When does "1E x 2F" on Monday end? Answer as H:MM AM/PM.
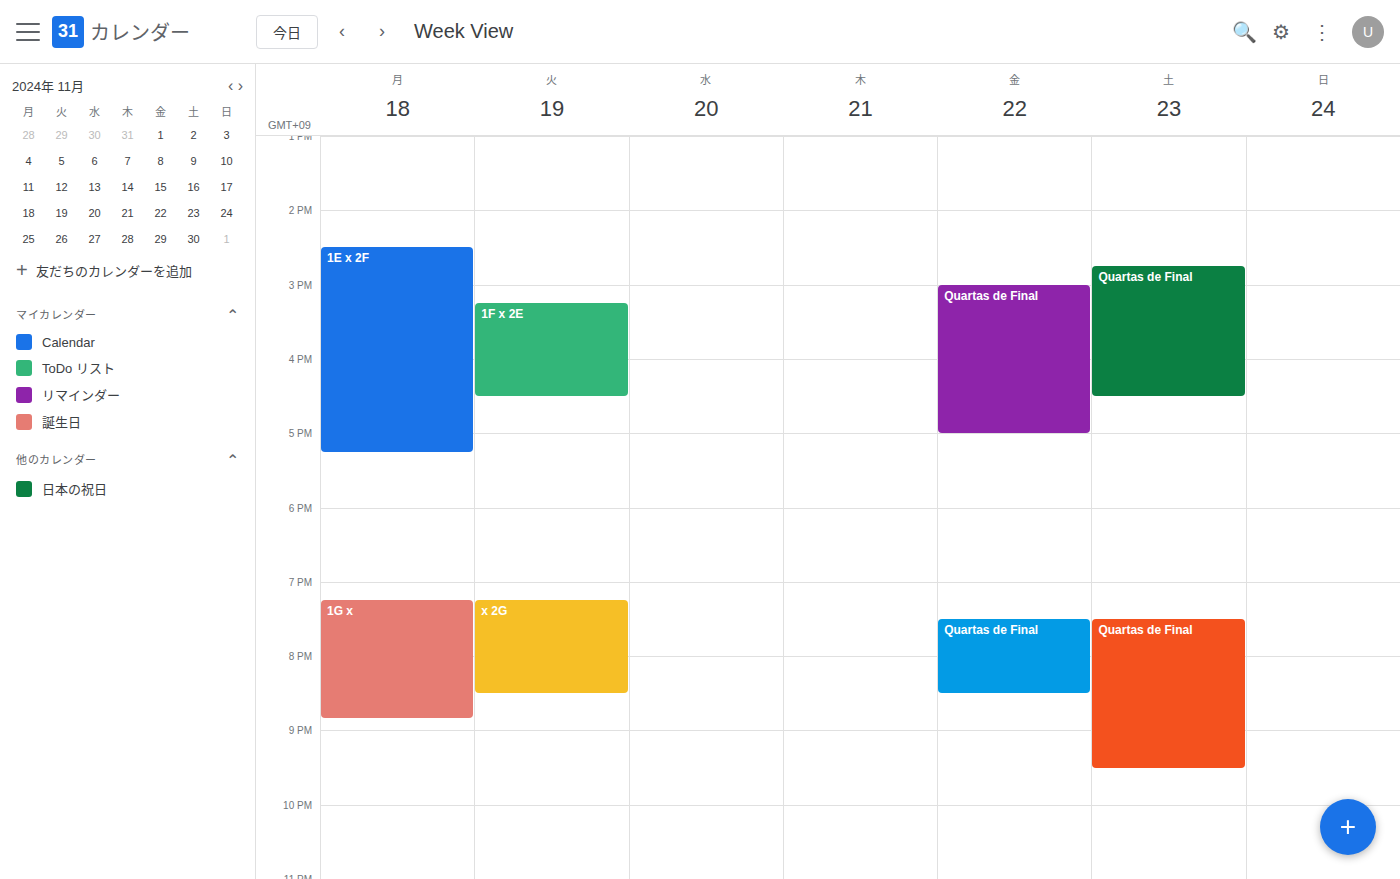
5:15 PM